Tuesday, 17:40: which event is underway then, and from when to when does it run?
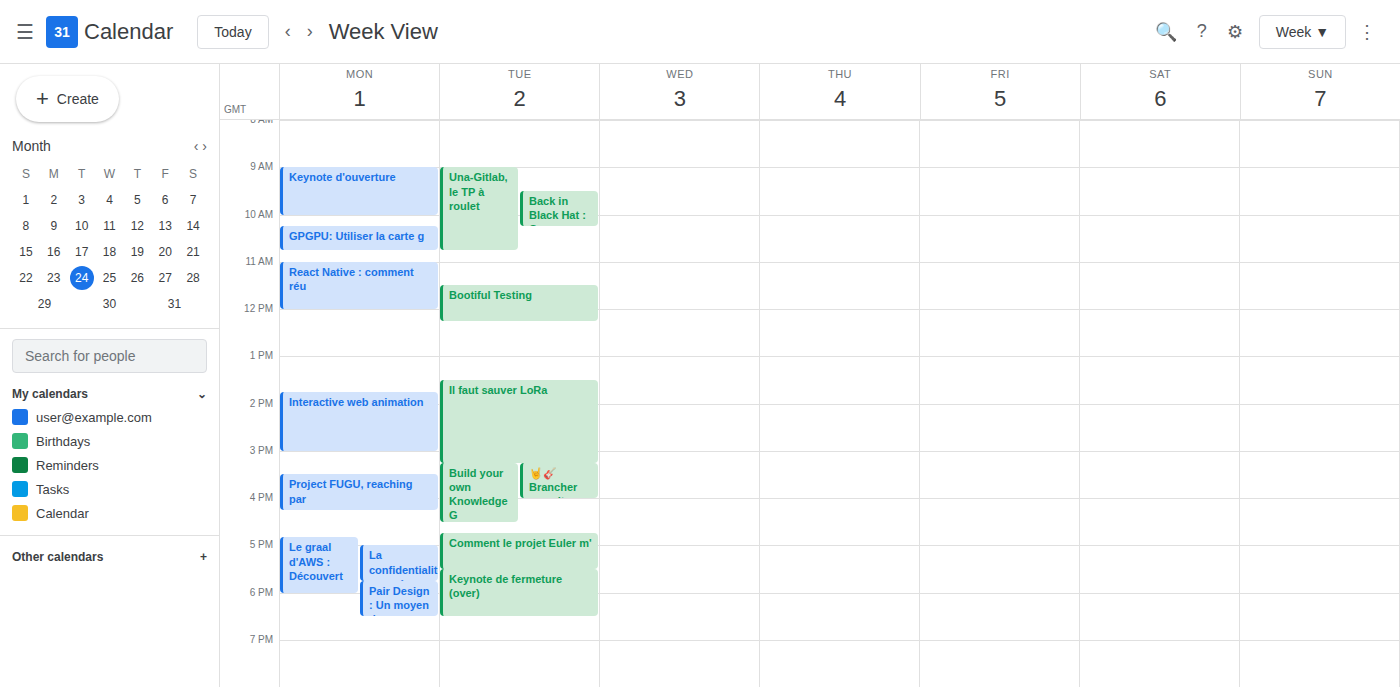
"Keynote de fermeture (over", 17:30 to 18:30